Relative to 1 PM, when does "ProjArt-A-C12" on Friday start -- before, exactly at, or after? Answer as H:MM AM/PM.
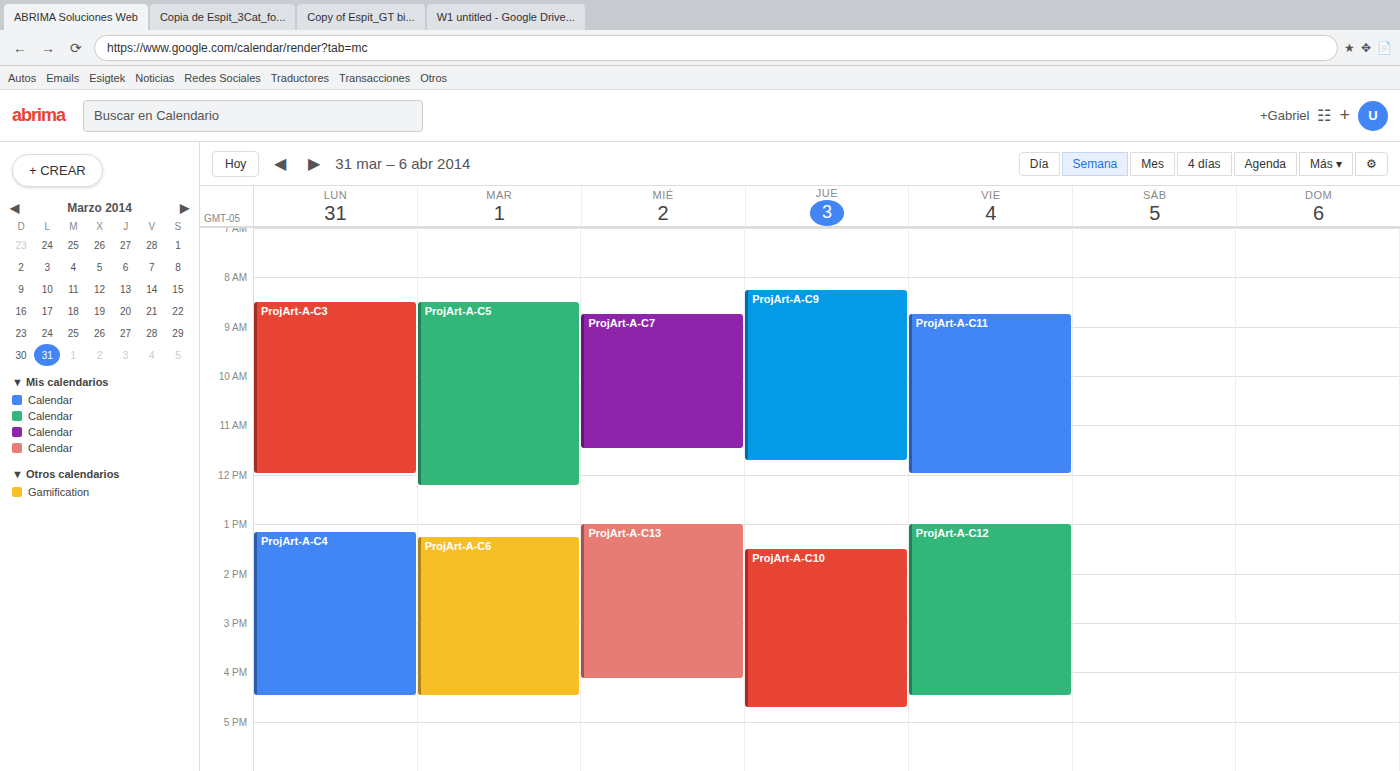
1:00 PM -- exactly at 1 PM, on the 1 PM line.